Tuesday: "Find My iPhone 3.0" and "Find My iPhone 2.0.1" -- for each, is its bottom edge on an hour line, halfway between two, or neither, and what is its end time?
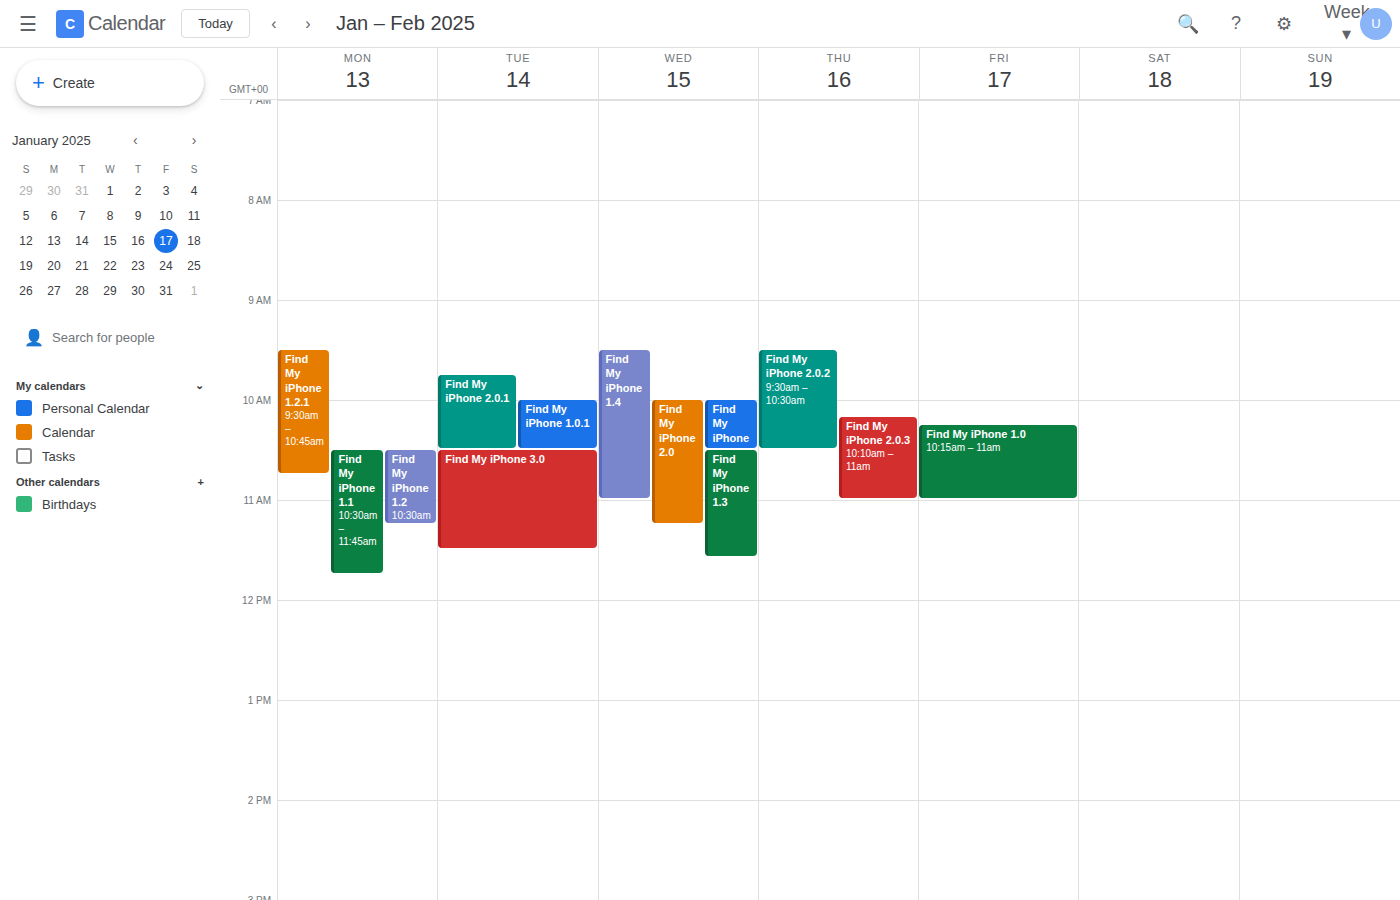
"Find My iPhone 3.0": 11:30 AM, halfway between the 11 AM and 12 PM lines. "Find My iPhone 2.0.1": 10:30 AM, halfway between the 10 AM and 11 AM lines.